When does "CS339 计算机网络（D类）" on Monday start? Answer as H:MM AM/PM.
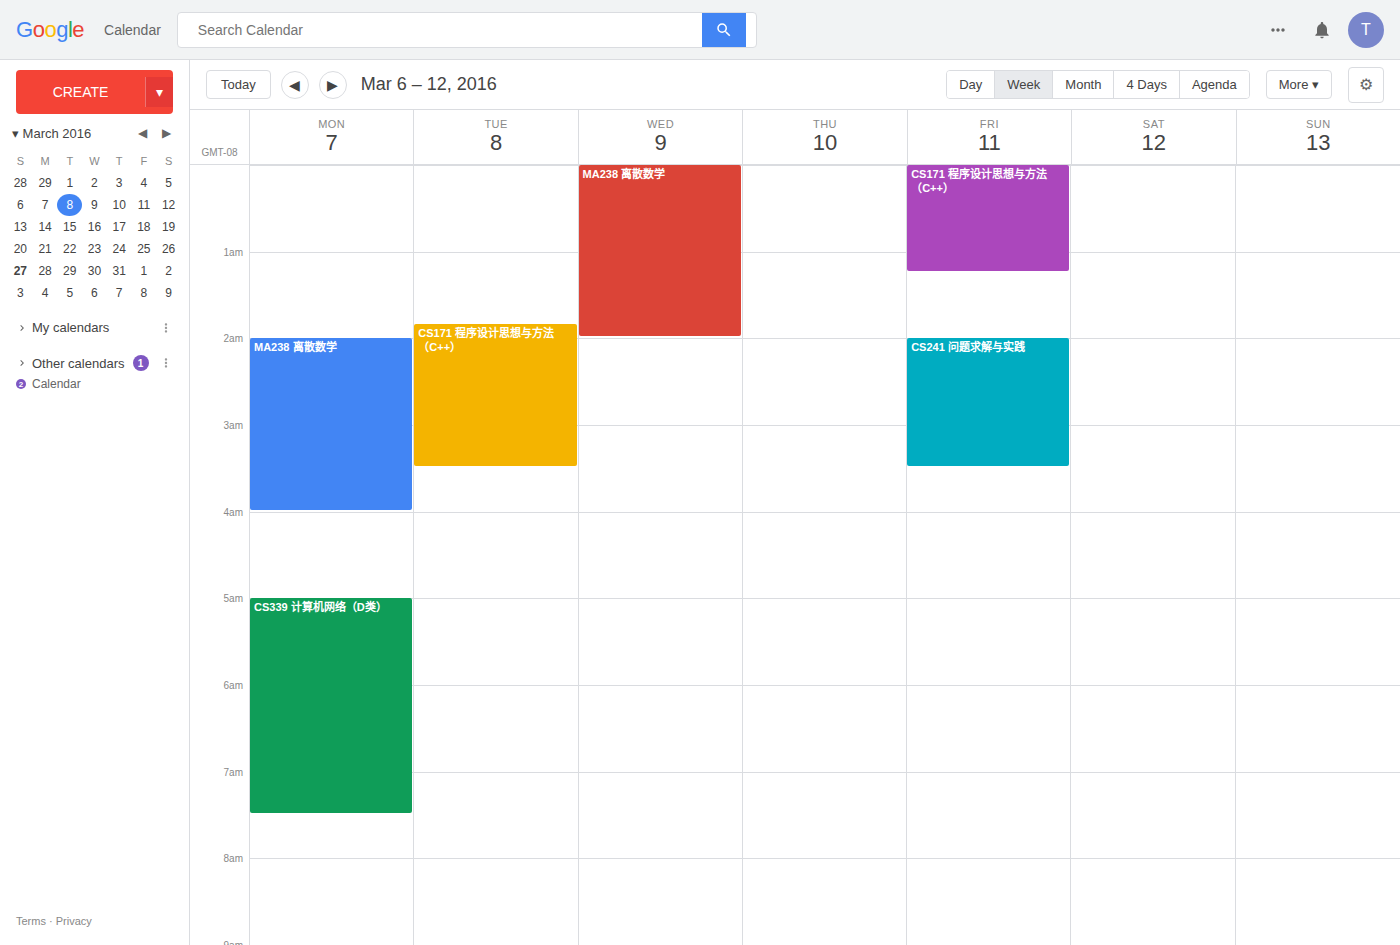
5:00 AM